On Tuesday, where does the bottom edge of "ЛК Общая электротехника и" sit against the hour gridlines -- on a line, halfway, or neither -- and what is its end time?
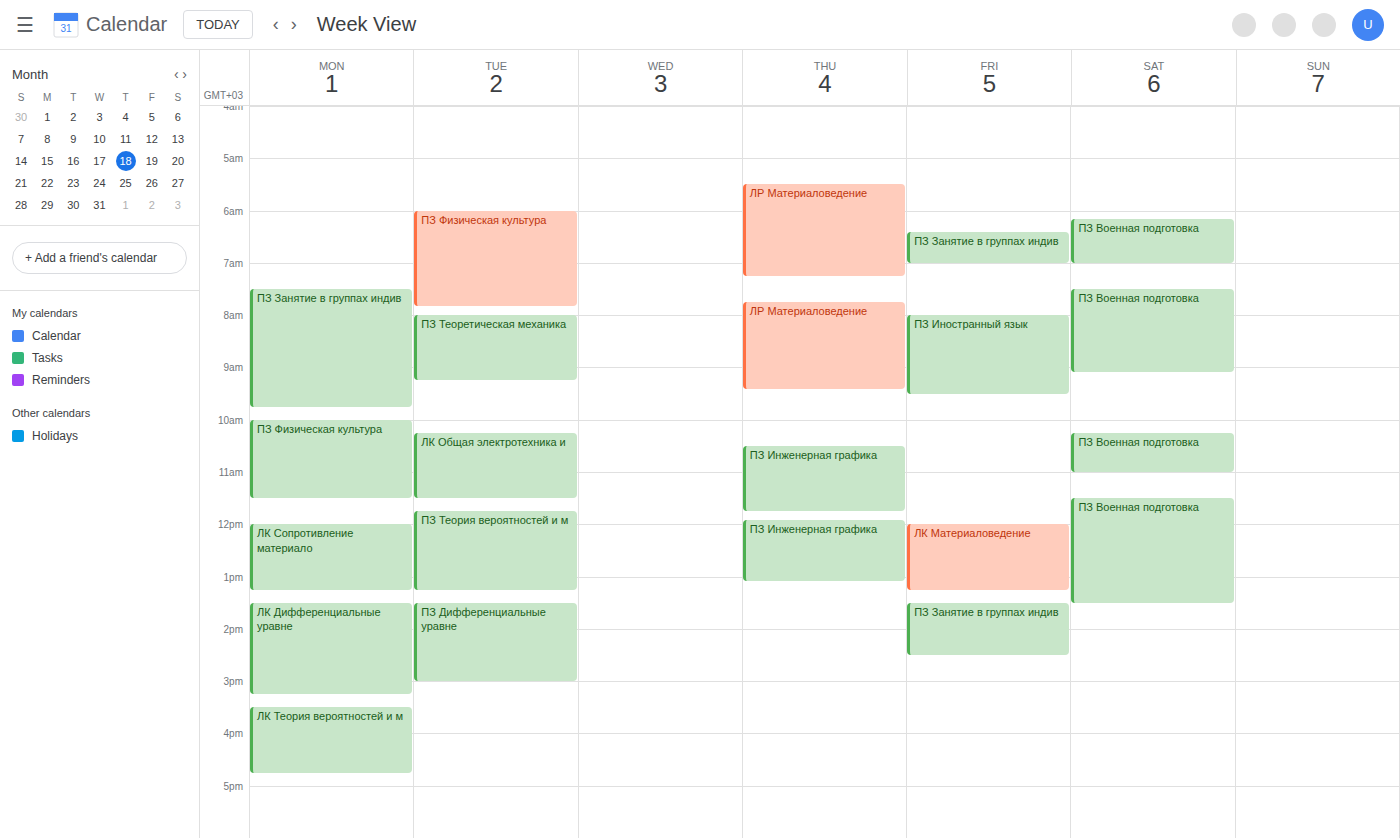
11:30 AM -- halfway between the 11 AM and 12 PM lines.